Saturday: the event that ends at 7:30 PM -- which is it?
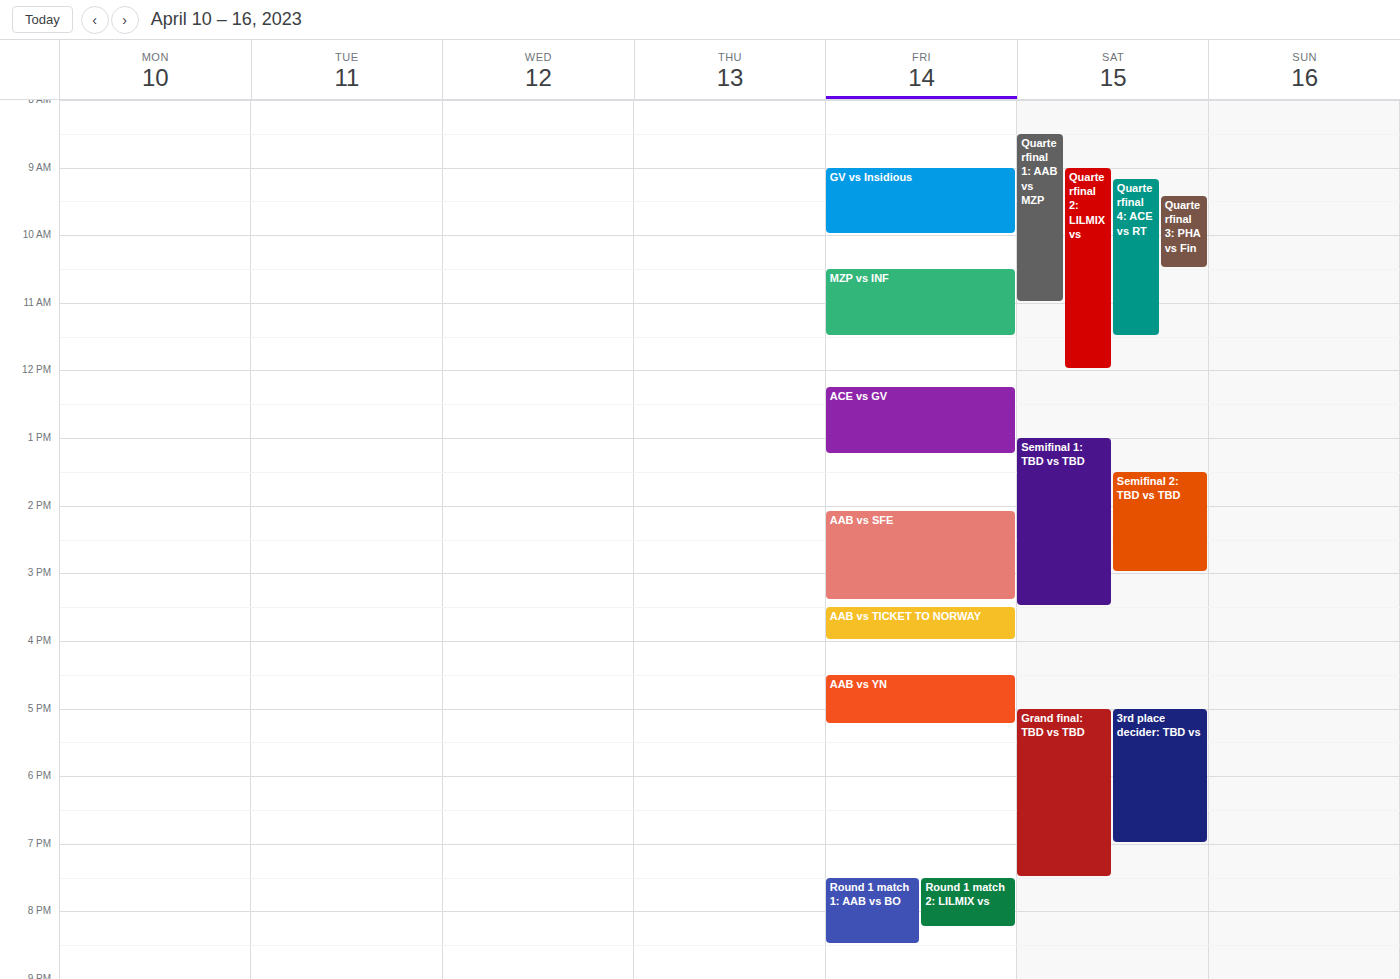
"Grand final: TBD vs TBD"